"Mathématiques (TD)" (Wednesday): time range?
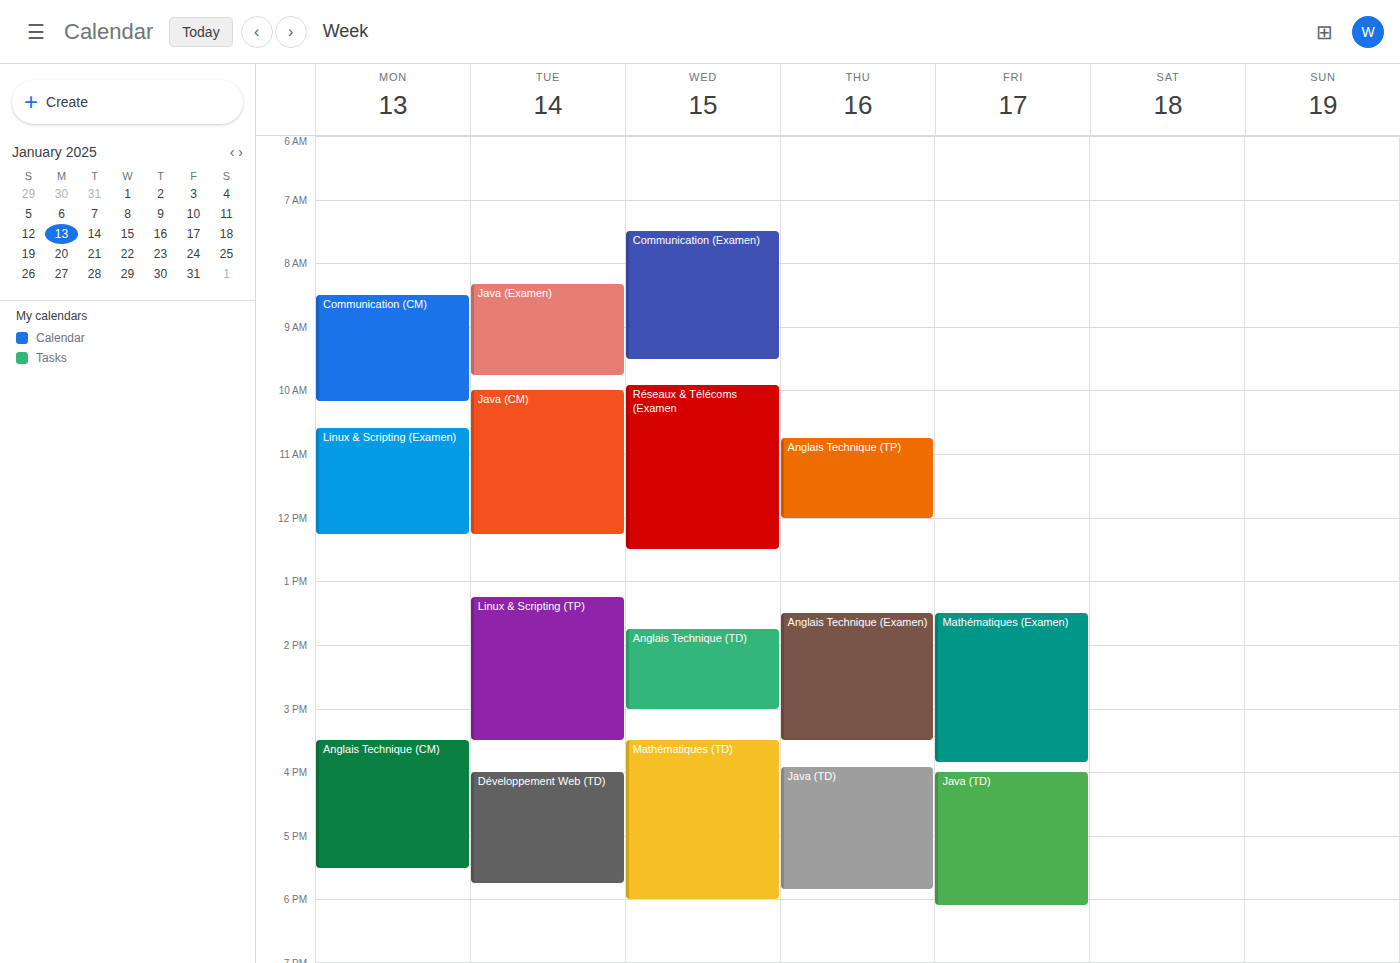
3:30 PM to 6:00 PM